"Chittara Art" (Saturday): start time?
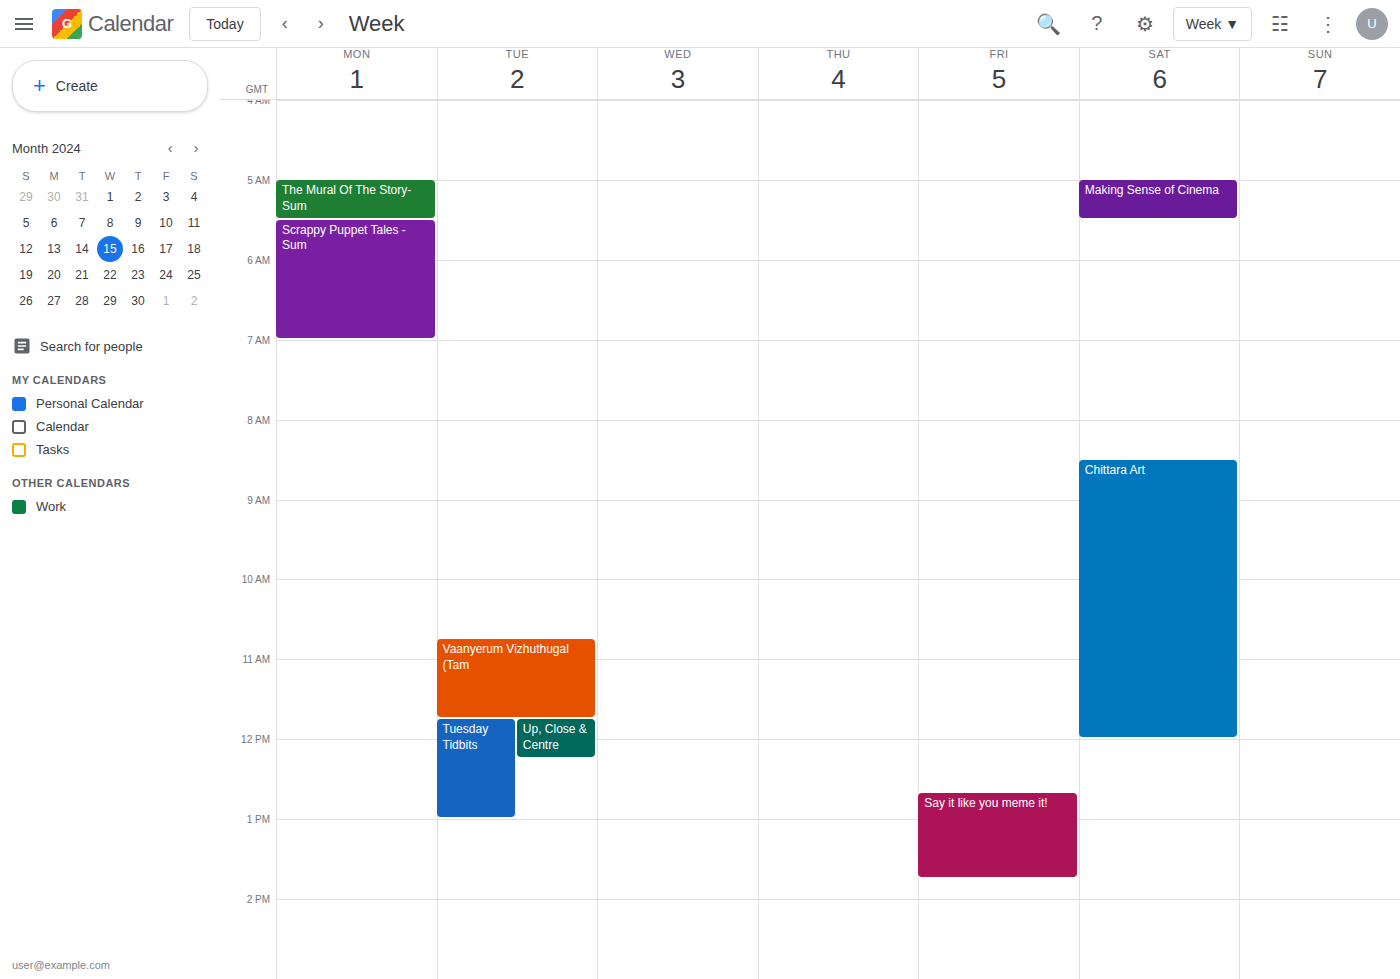
8:30 AM